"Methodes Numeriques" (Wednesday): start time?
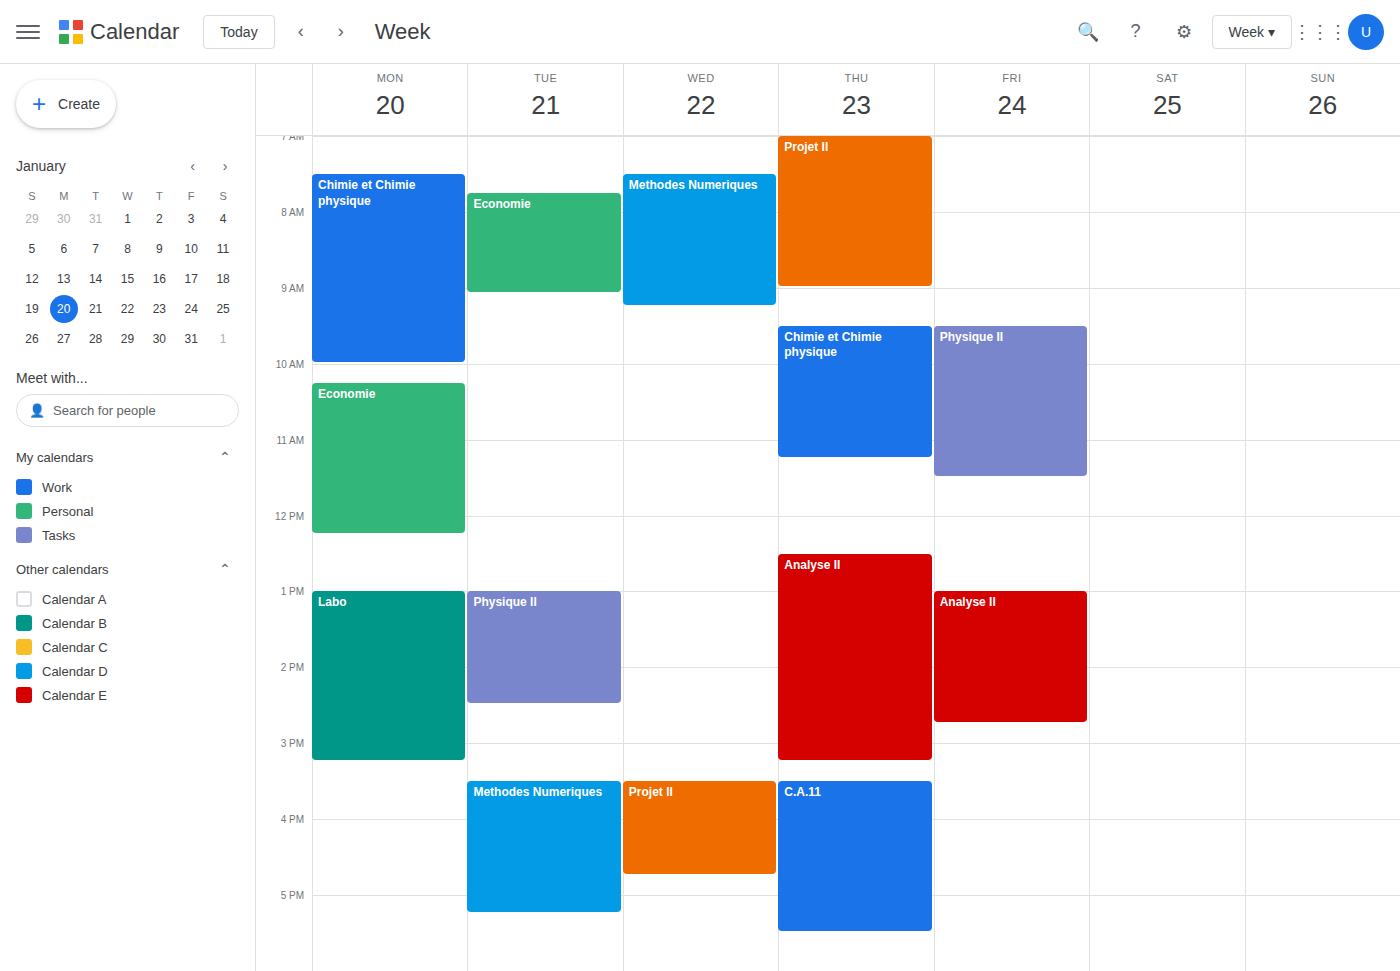
07:30